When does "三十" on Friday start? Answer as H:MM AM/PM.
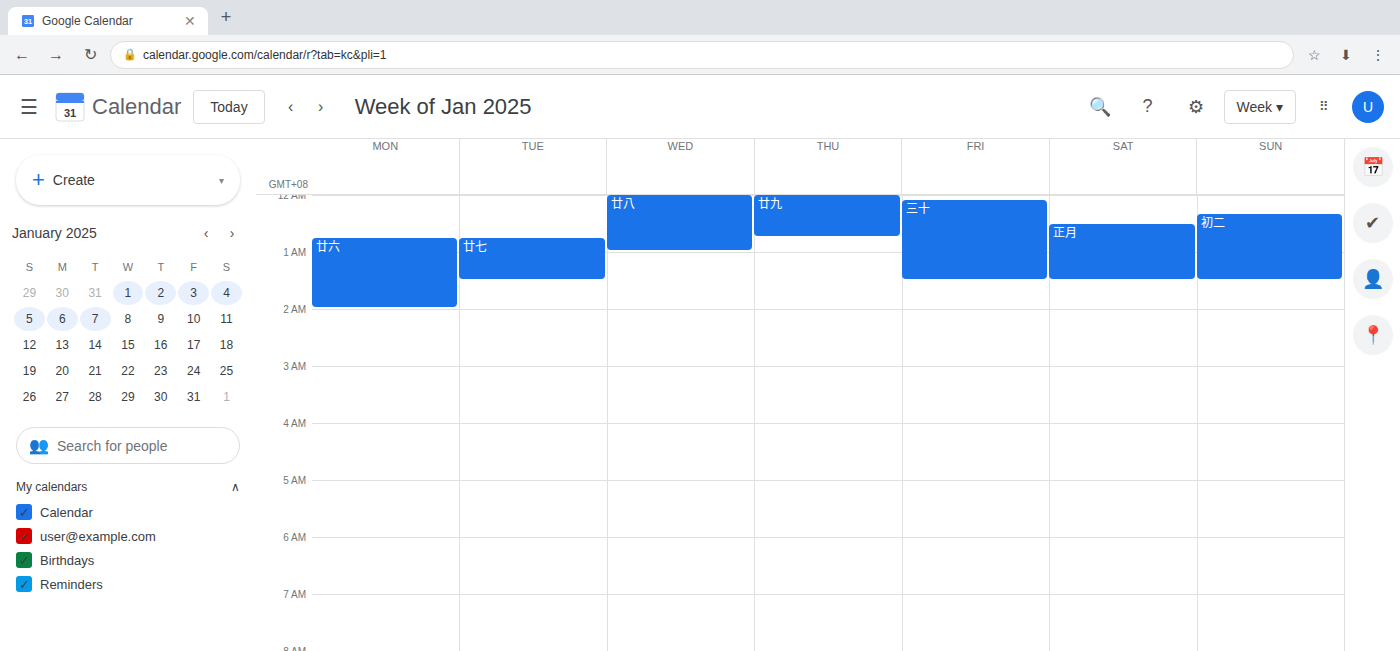
12:05 AM